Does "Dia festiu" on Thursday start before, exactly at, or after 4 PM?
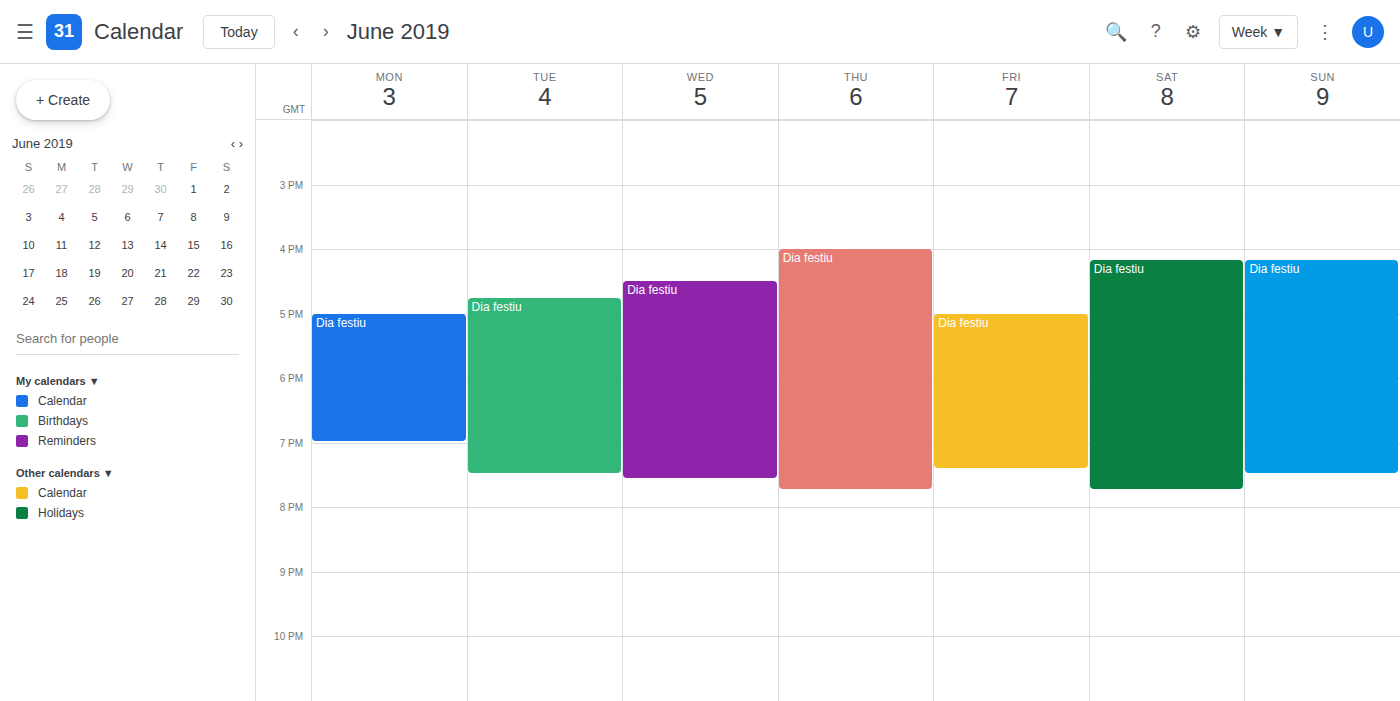
4:00 PM -- exactly at 4 PM, on the 4 PM line.